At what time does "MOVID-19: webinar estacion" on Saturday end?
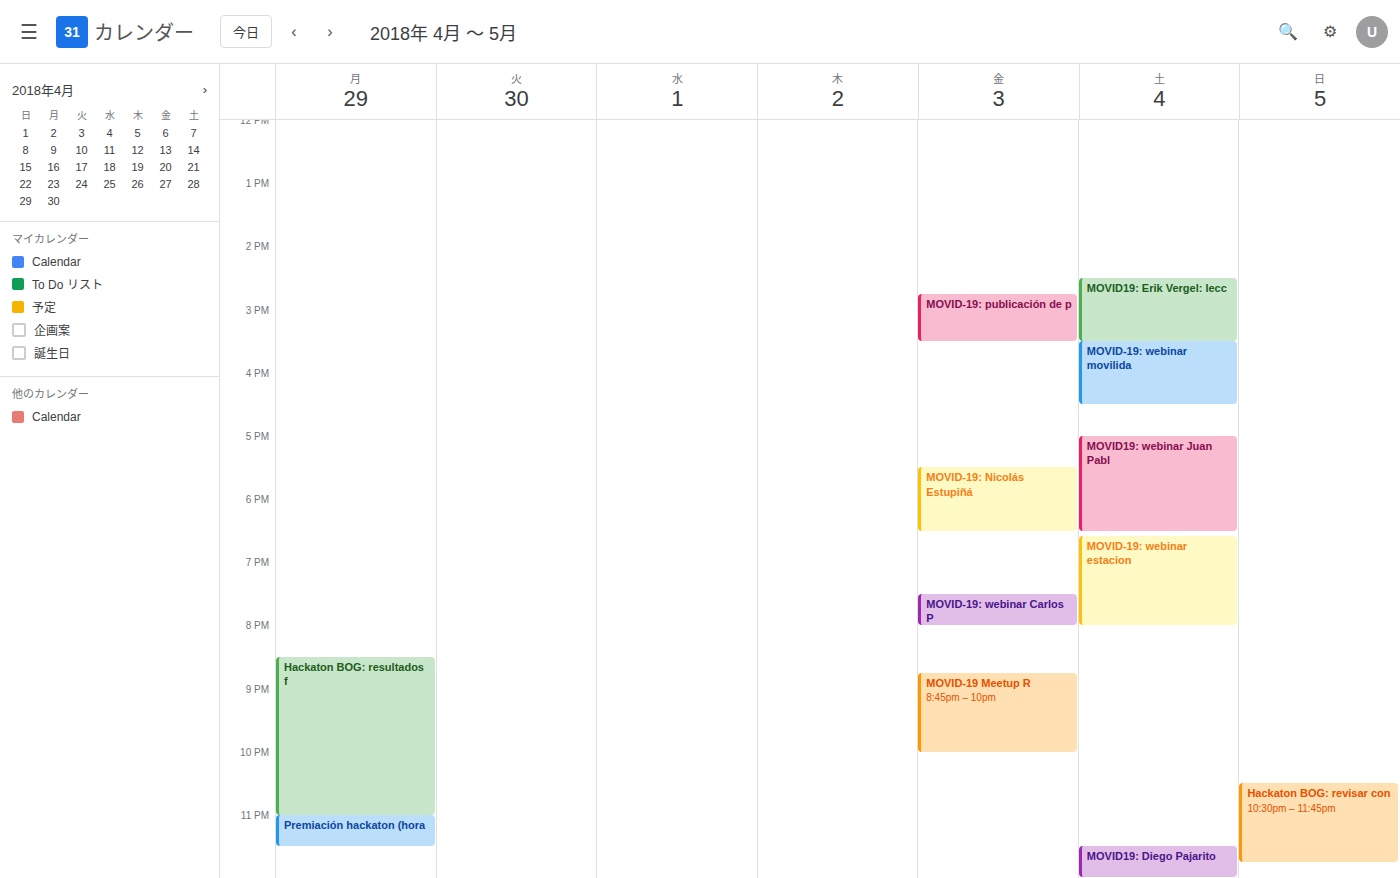
8:00 PM